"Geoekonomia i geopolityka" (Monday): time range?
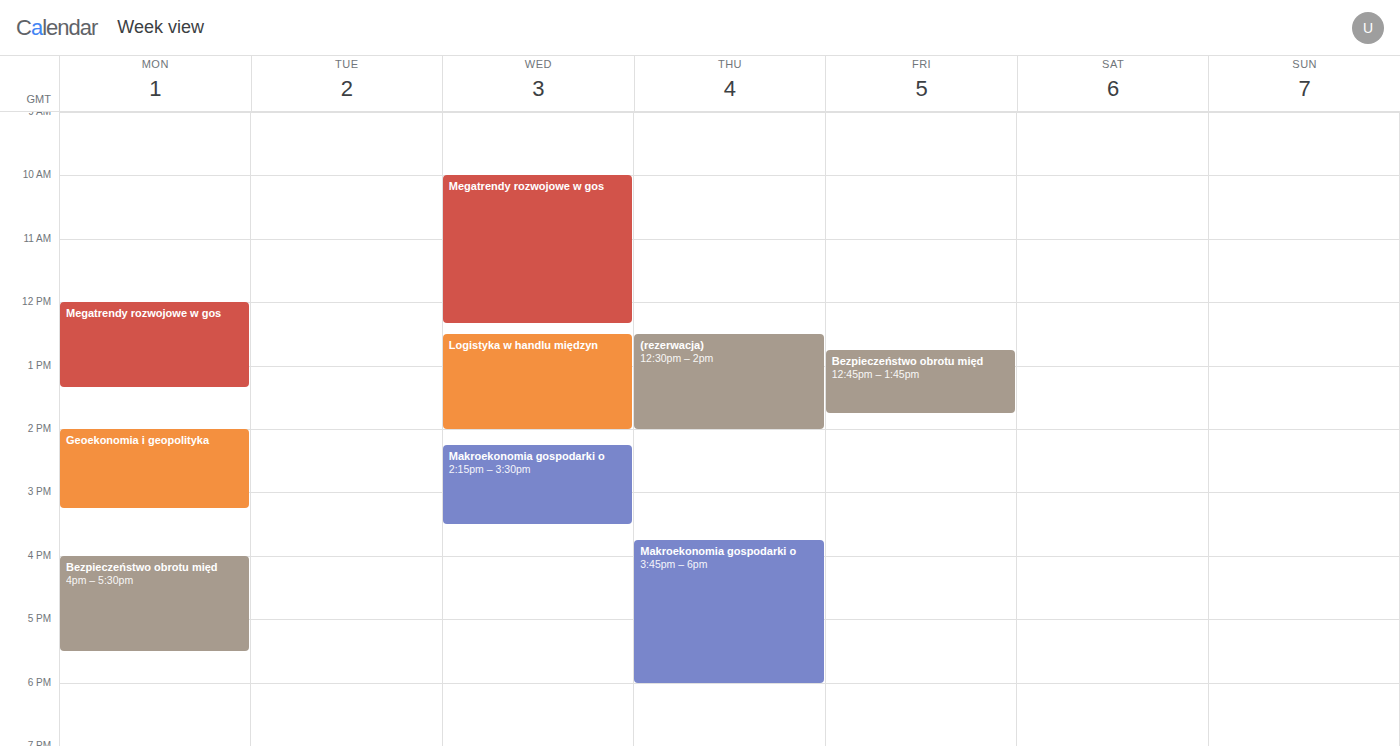
2:00 PM to 3:15 PM